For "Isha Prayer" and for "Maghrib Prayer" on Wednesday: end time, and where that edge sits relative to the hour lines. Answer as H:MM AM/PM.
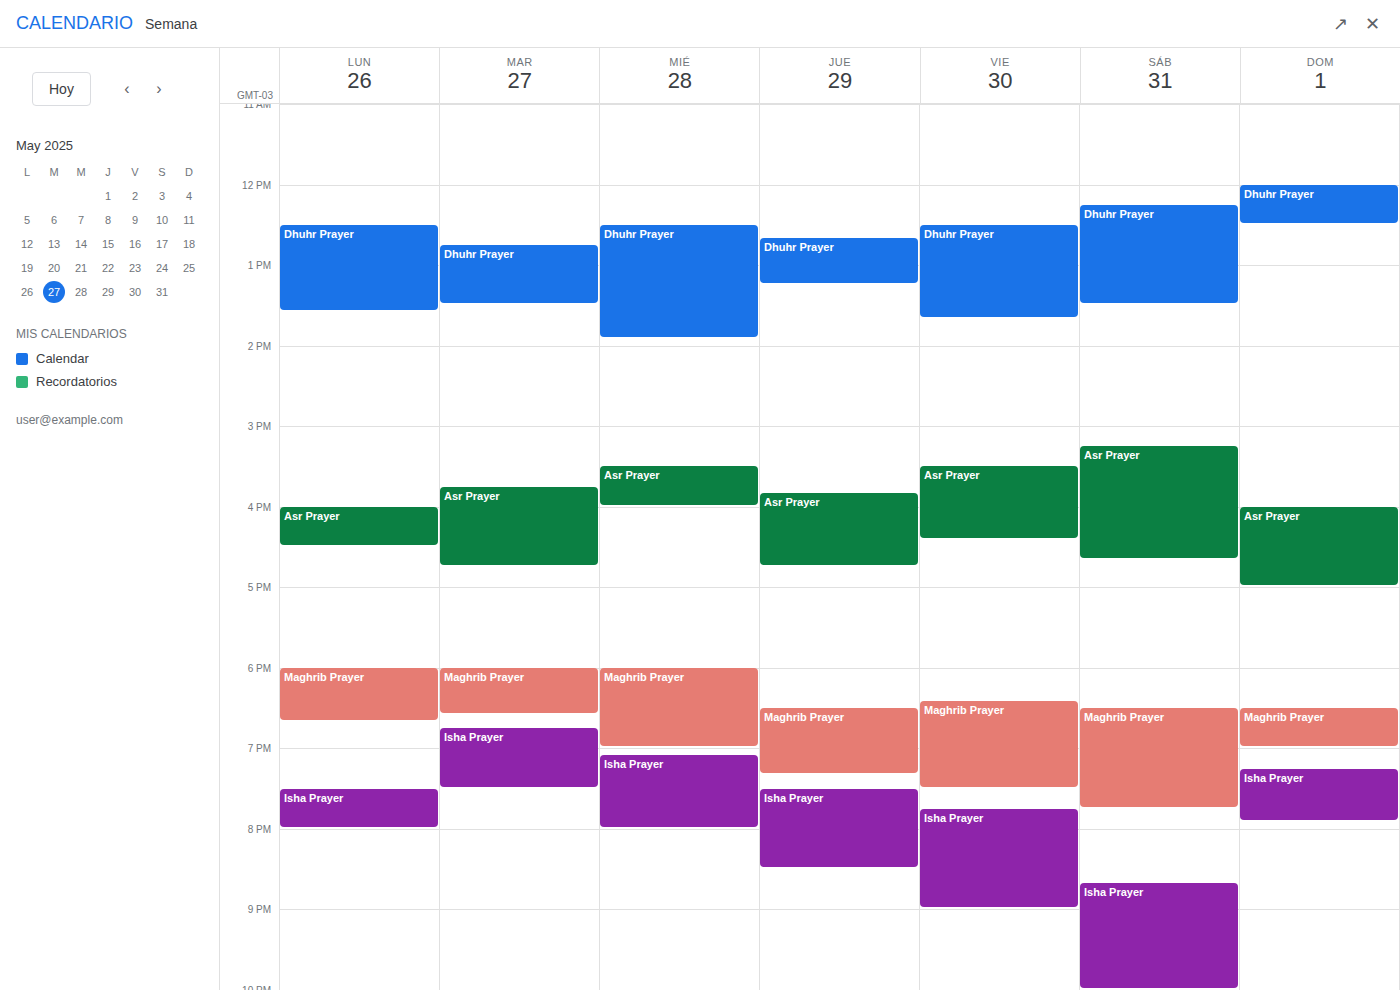
"Isha Prayer": 8:00 PM, exactly on the 8 PM line. "Maghrib Prayer": 7:00 PM, exactly on the 7 PM line.